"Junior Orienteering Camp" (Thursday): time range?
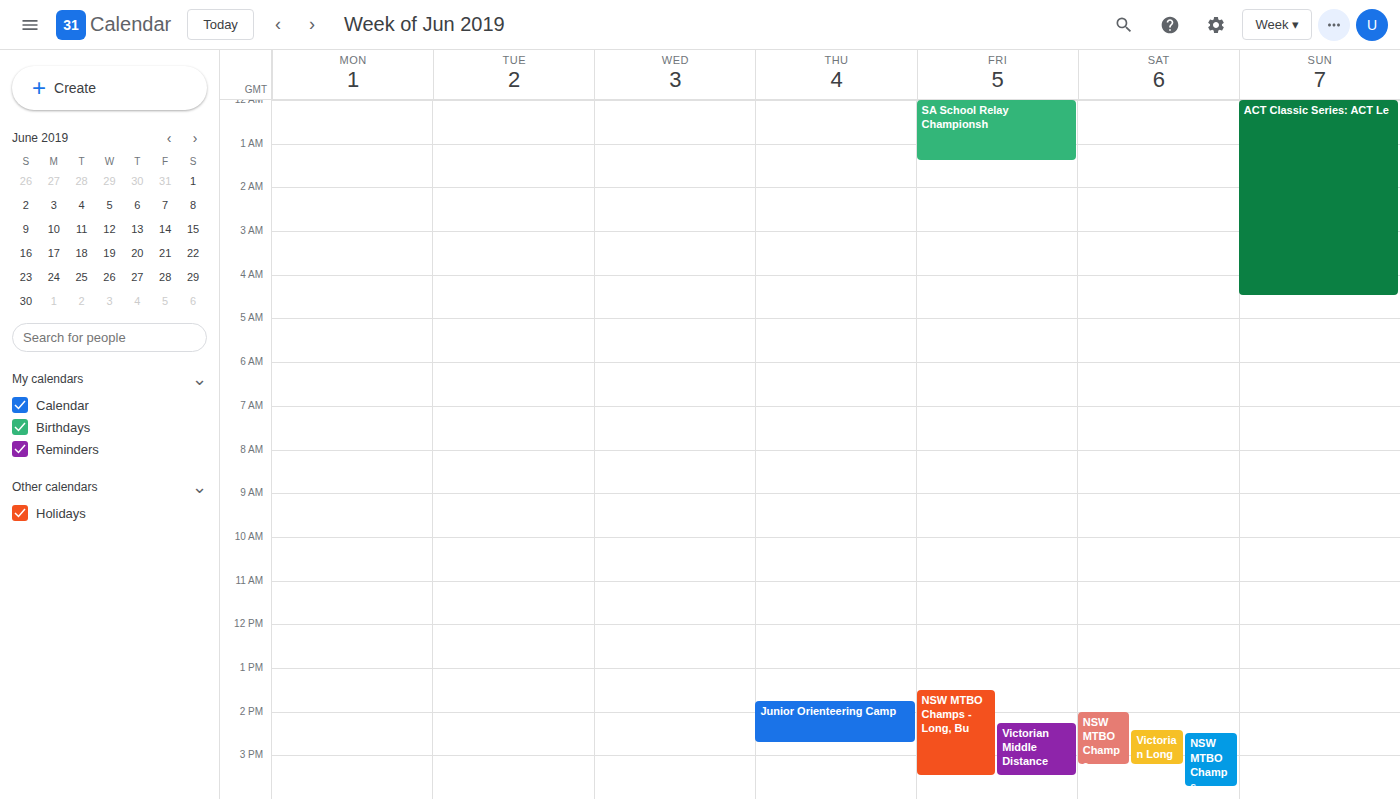
1:45 PM to 2:45 PM